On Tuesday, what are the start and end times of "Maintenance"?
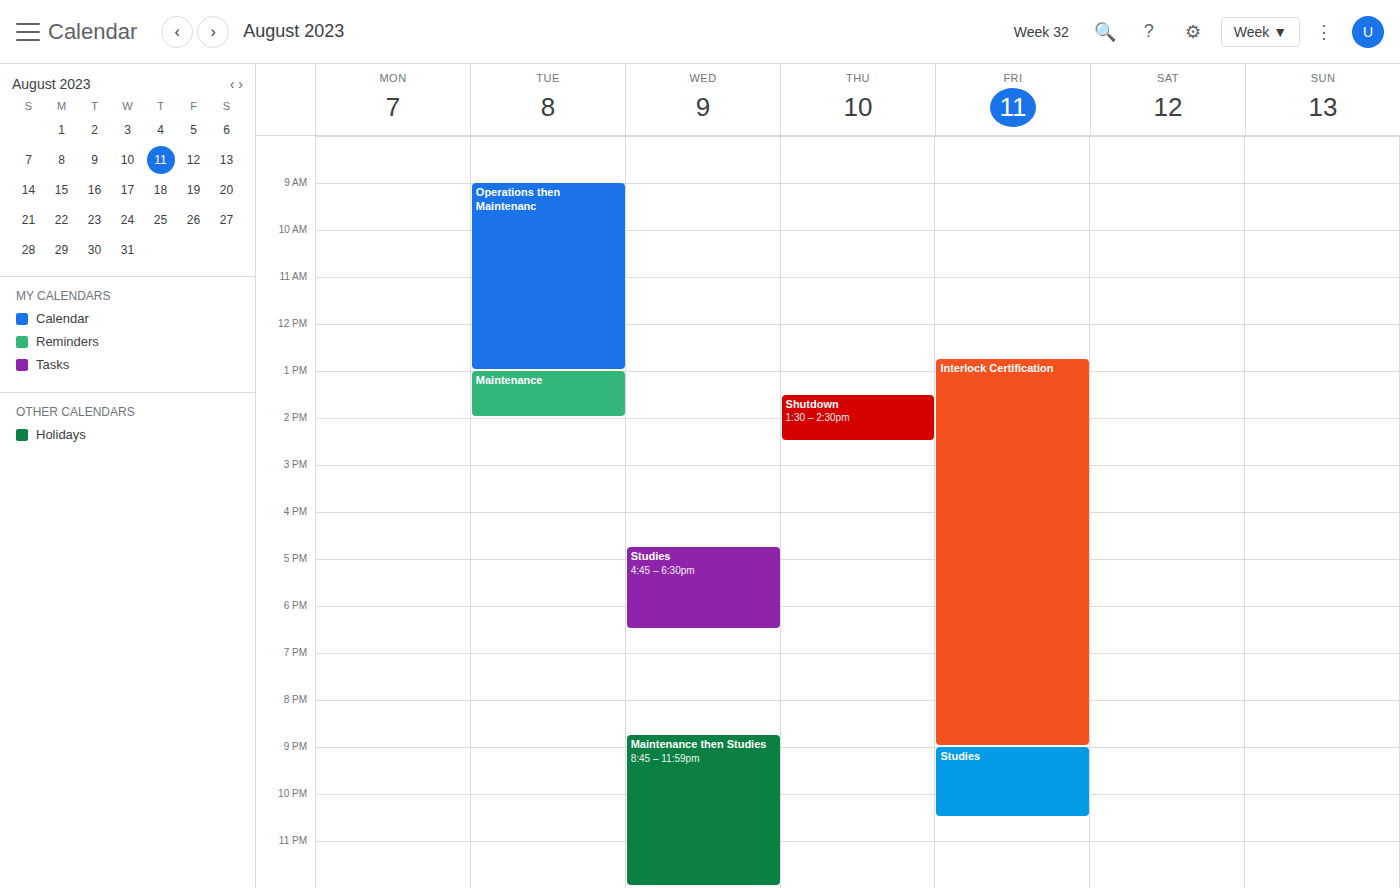
1:00 PM to 2:00 PM